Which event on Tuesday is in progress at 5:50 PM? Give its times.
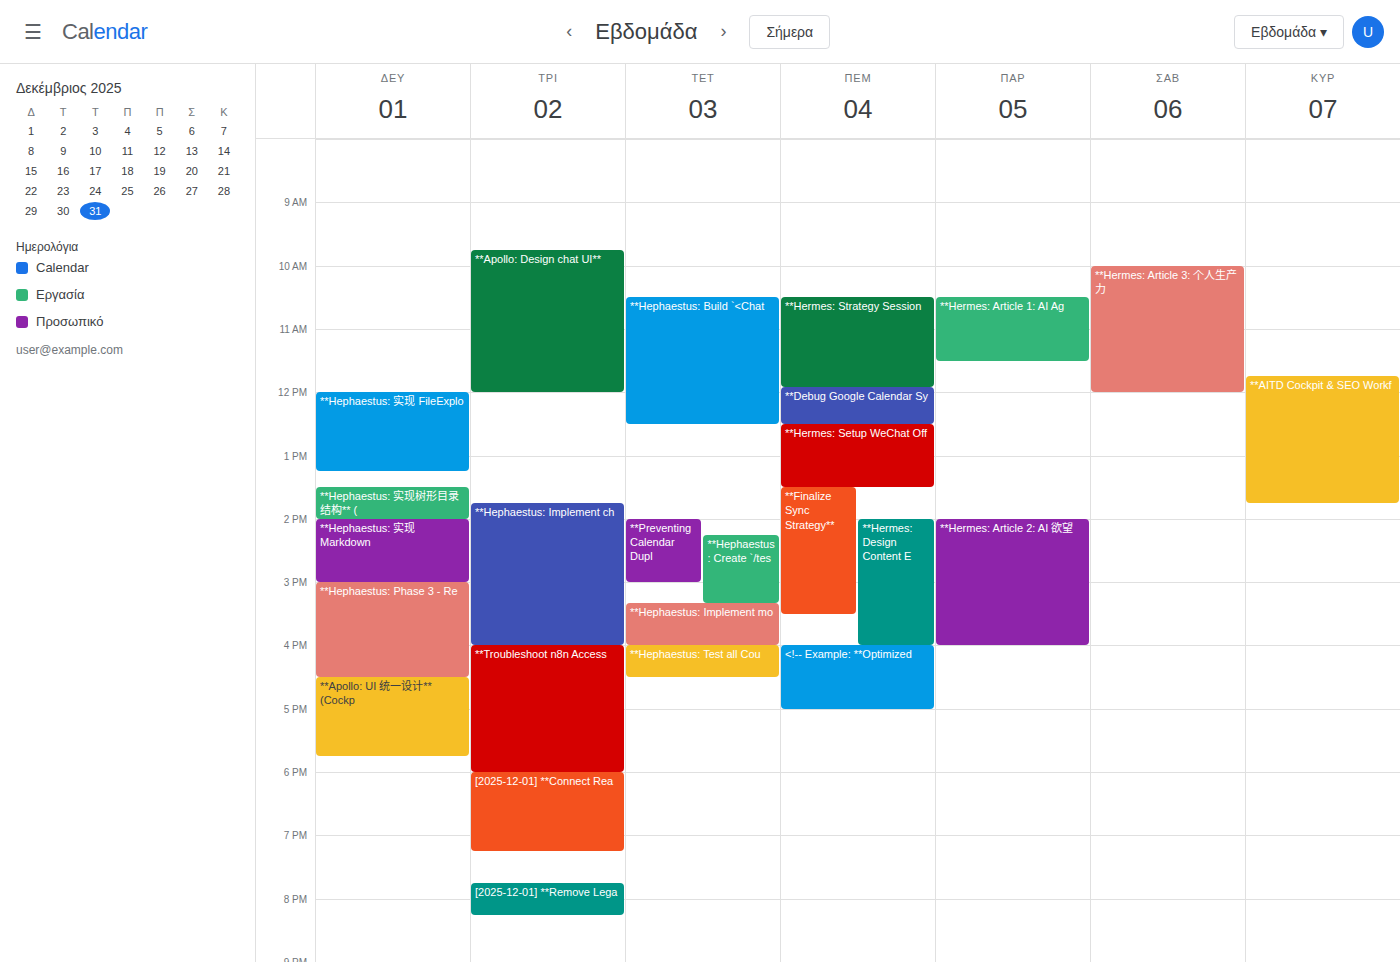
"**Troubleshoot n8n Access", 4:00 PM to 6:00 PM